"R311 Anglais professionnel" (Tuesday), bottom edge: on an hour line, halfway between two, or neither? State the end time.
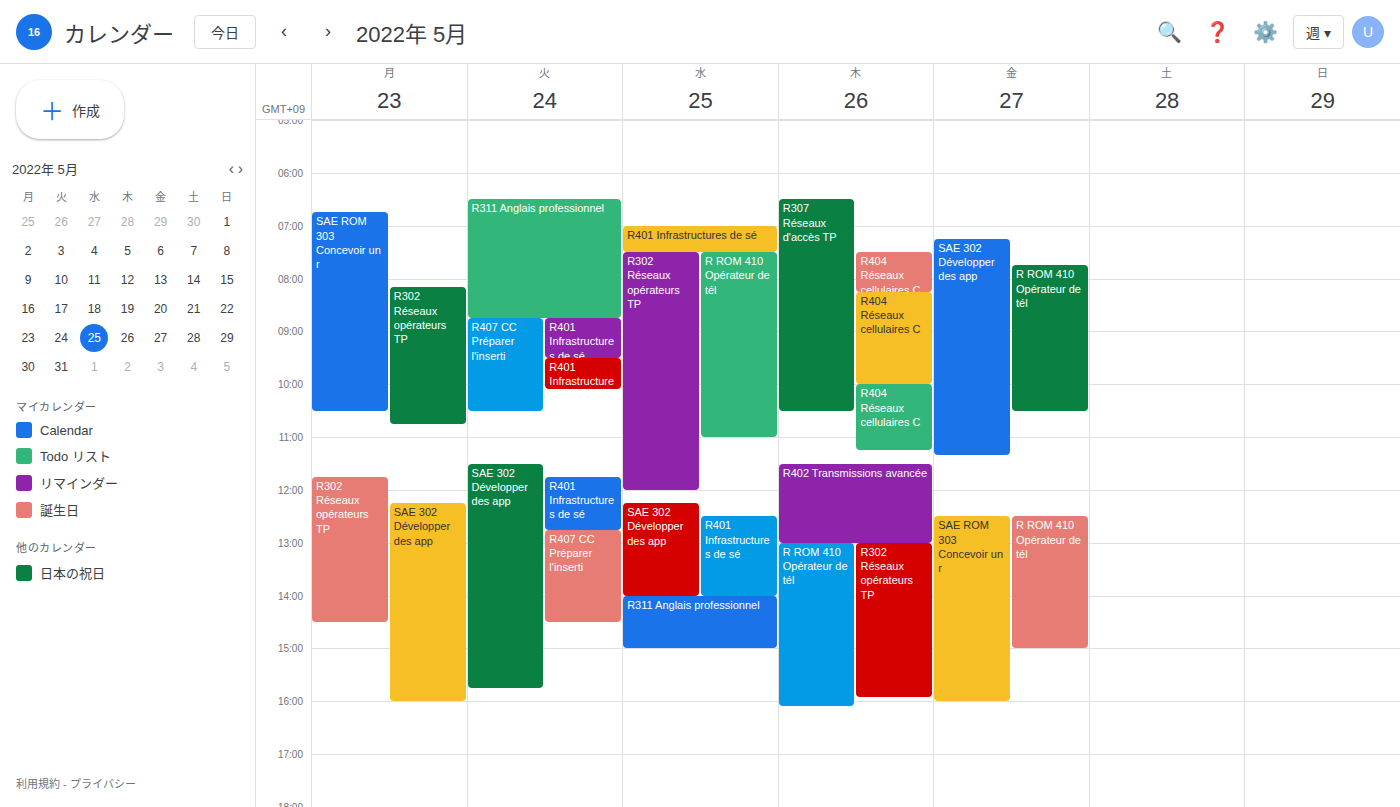
8:45 AM -- neither: three quarters of the way from the 8 AM line to the 9 AM line.